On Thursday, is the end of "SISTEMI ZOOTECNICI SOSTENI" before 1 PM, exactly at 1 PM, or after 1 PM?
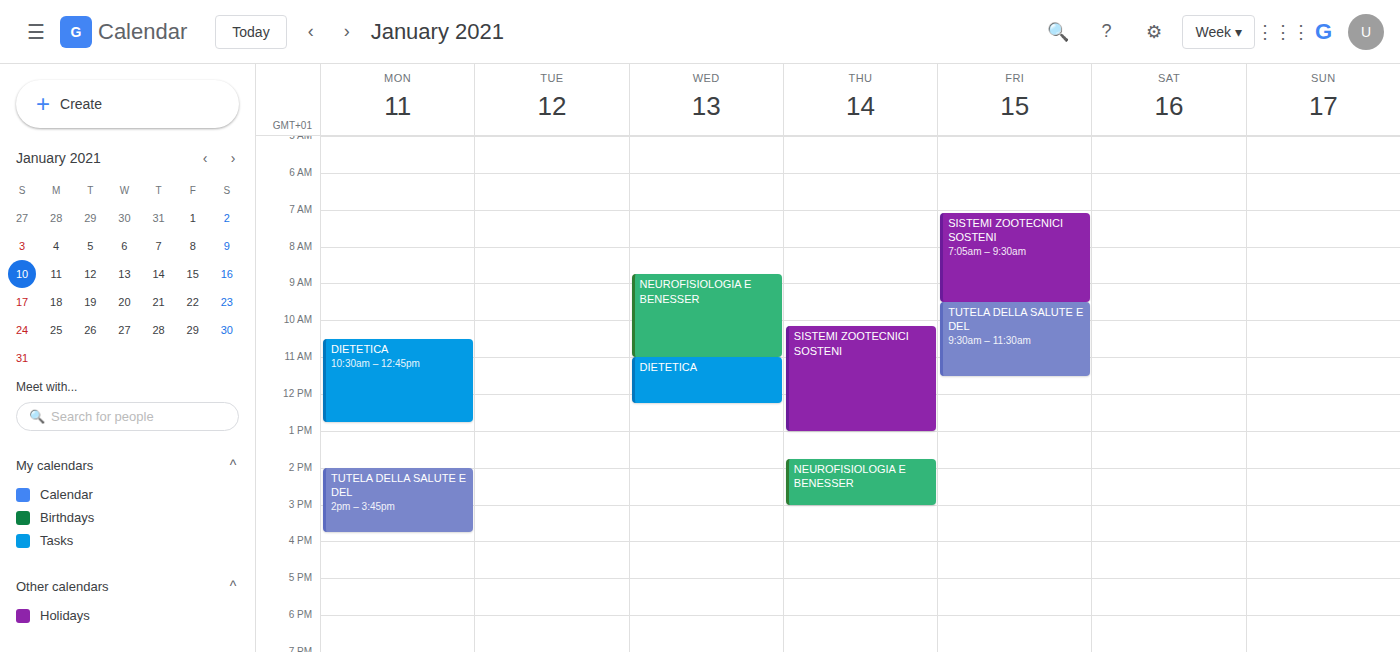
1:00 PM -- exactly at 1 PM, on the 1 PM line.